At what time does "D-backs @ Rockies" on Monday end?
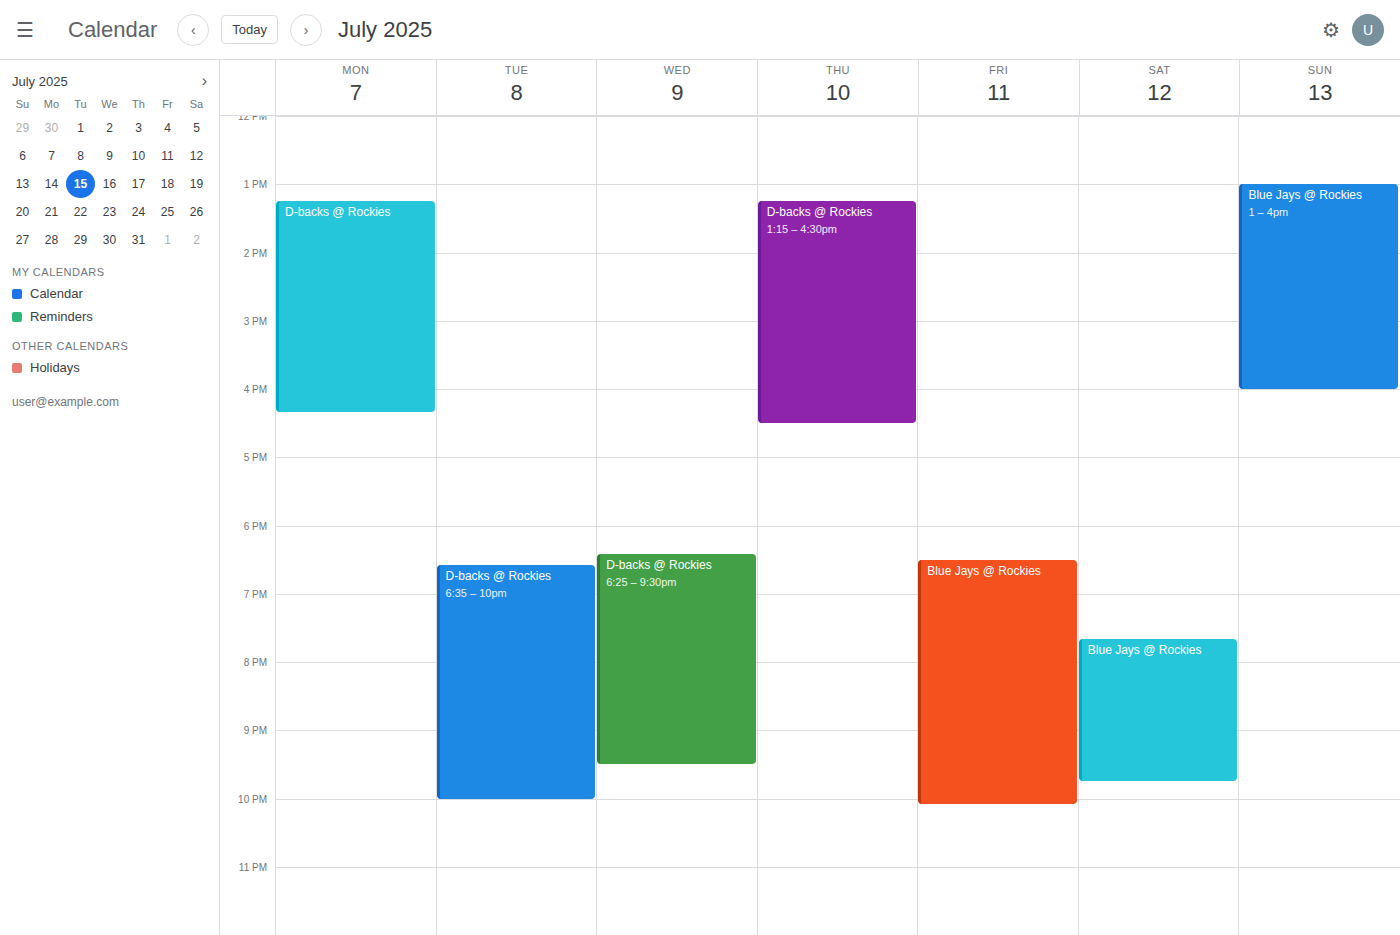
4:20 PM